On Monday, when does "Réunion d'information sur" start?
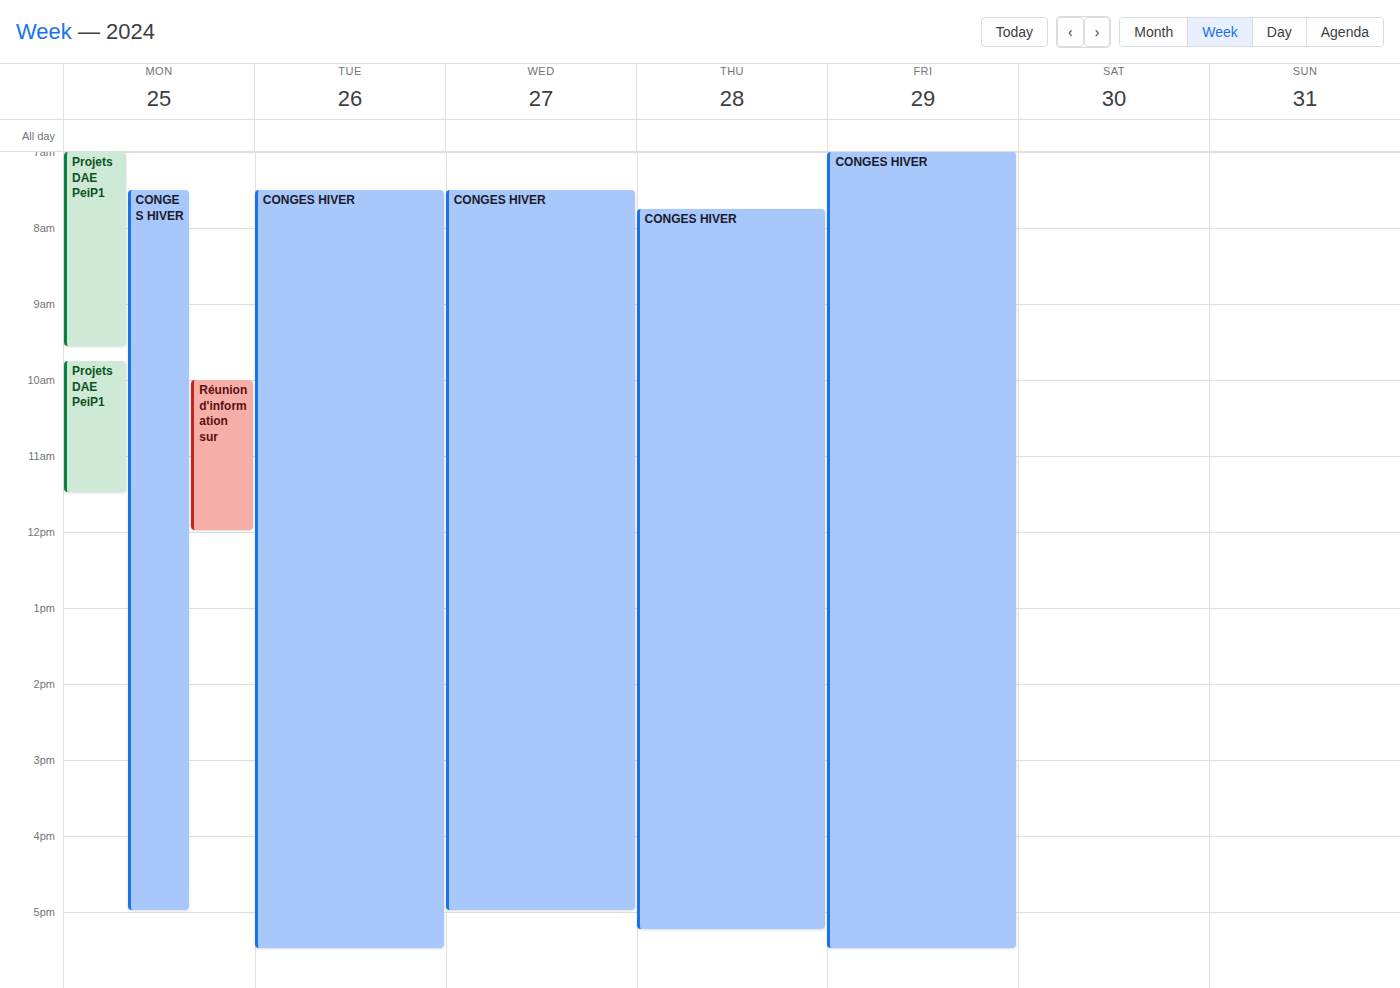
10:00 AM